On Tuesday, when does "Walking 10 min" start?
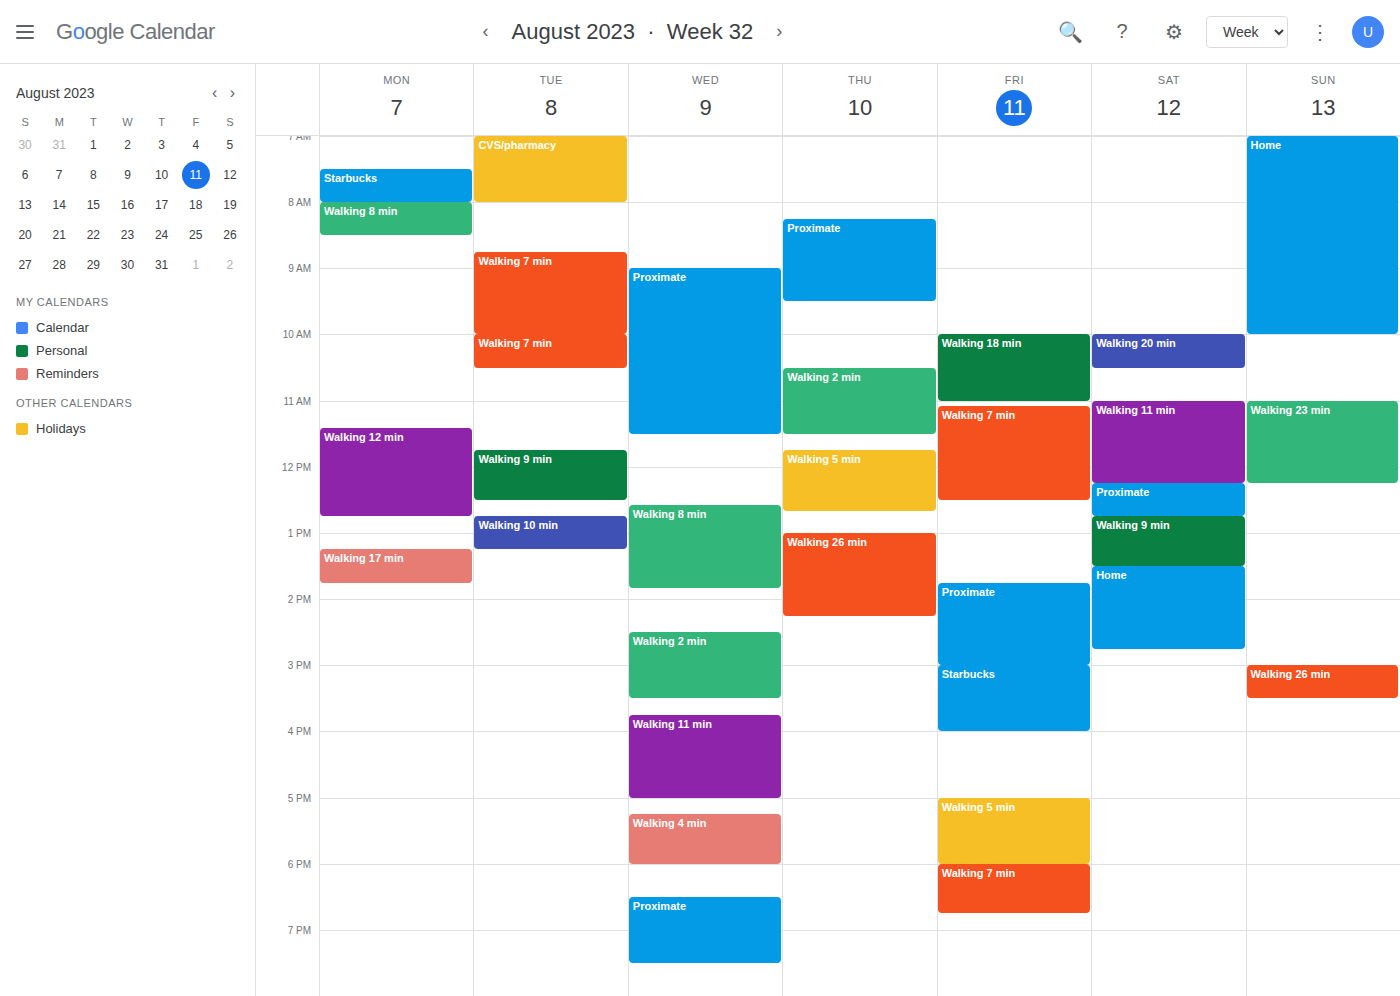
12:45 PM